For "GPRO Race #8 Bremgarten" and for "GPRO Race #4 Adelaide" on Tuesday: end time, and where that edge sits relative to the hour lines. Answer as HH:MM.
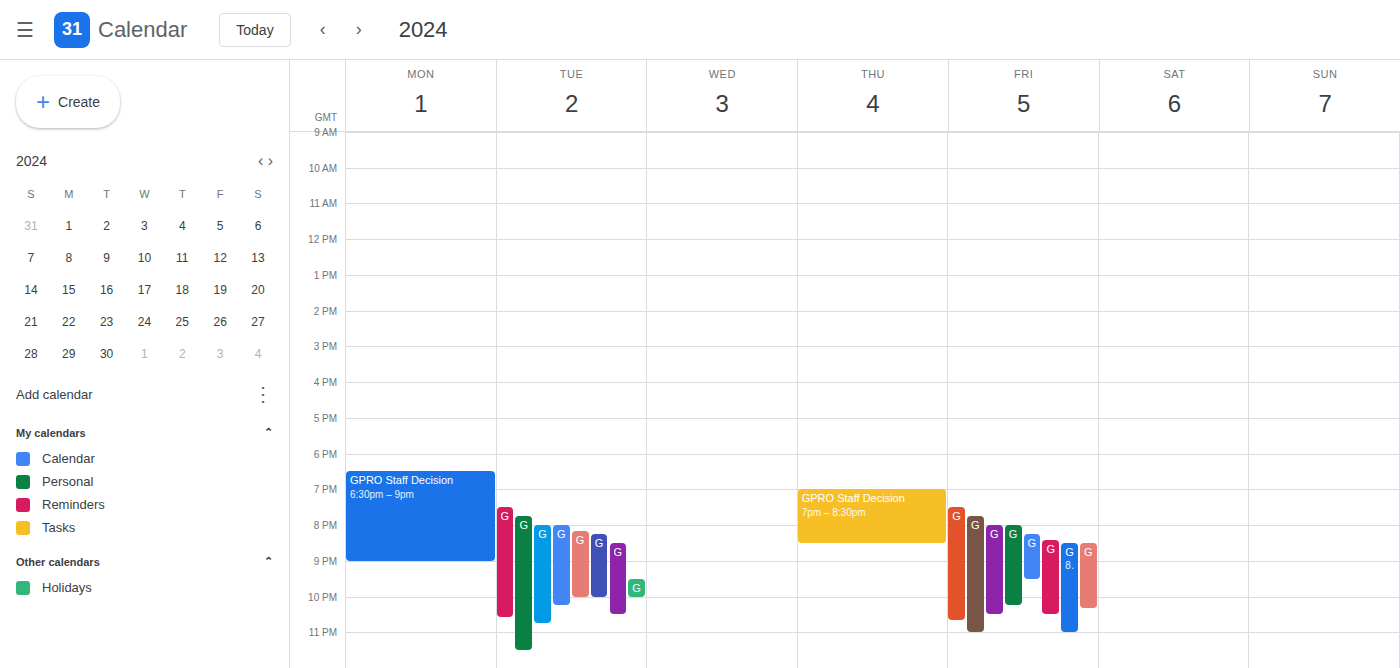
"GPRO Race #8 Bremgarten": 22:00, exactly on the 22:00 line. "GPRO Race #4 Adelaide": 22:45, neither: three quarters of the way from the 22:00 line to the 23:00 line.